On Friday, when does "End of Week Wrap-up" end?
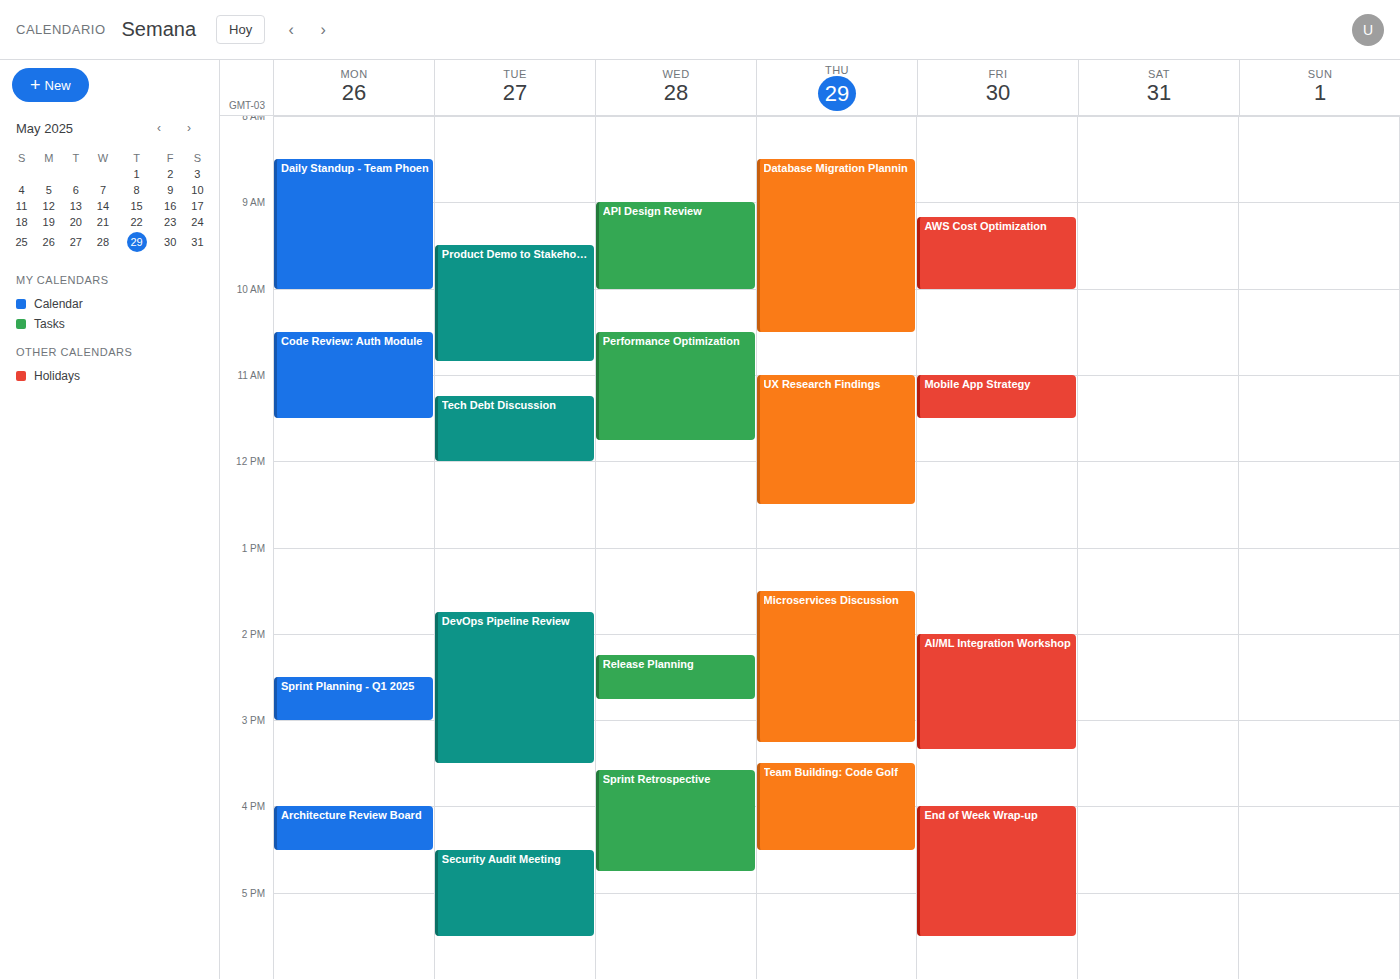
5:30 PM